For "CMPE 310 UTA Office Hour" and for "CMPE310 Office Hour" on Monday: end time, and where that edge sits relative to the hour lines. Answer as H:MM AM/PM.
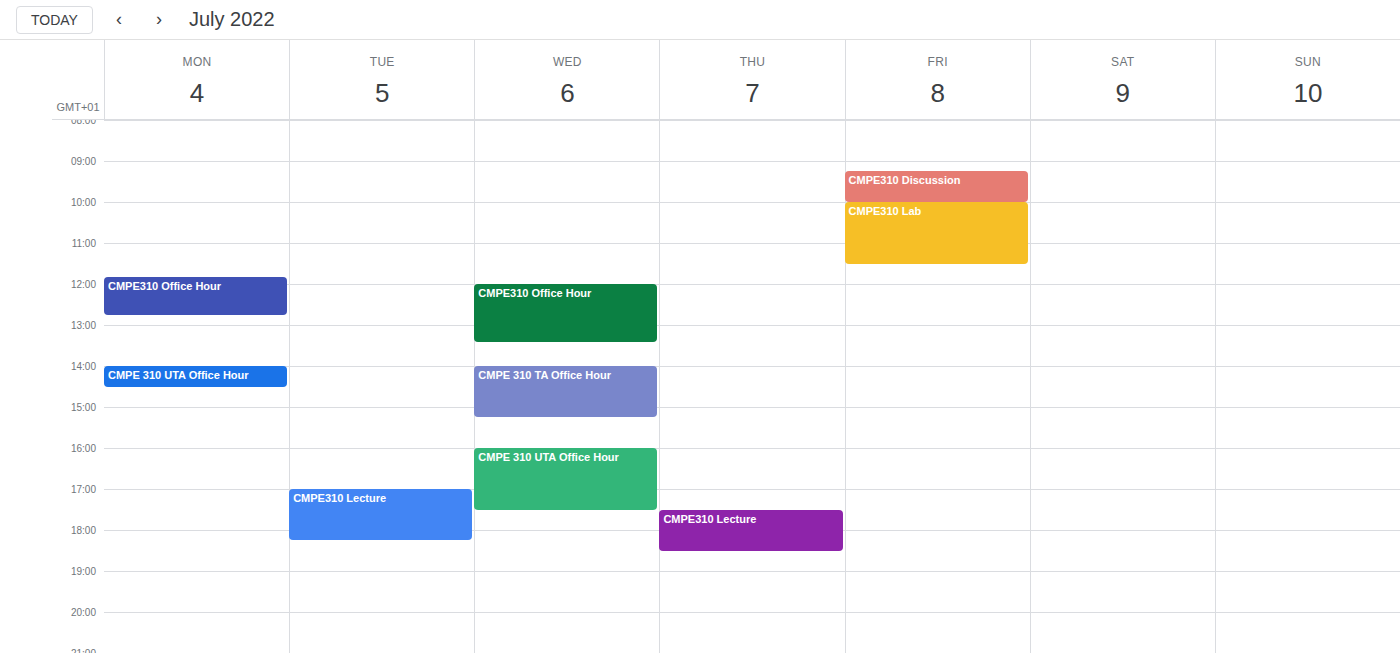
"CMPE 310 UTA Office Hour": 2:30 PM, halfway between the 2 PM and 3 PM lines. "CMPE310 Office Hour": 12:45 PM, neither: three quarters of the way from the 12 PM line to the 1 PM line.